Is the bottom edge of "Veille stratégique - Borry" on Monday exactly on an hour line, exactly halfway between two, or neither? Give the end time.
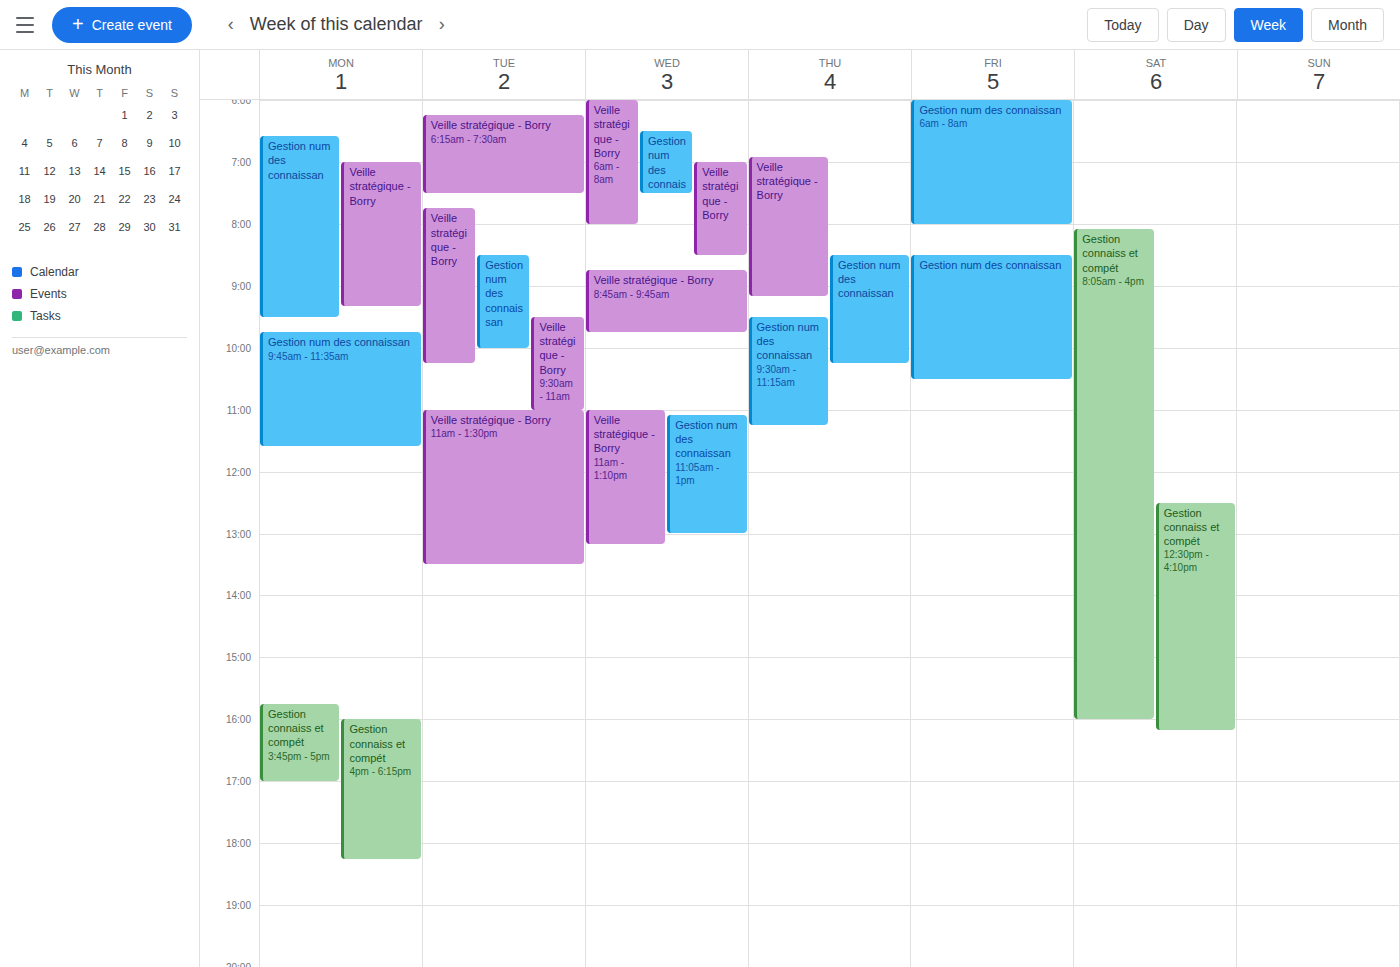
9:20 AM -- neither: 20 minutes below the 9 AM line and 40 minutes above the 10 AM line.